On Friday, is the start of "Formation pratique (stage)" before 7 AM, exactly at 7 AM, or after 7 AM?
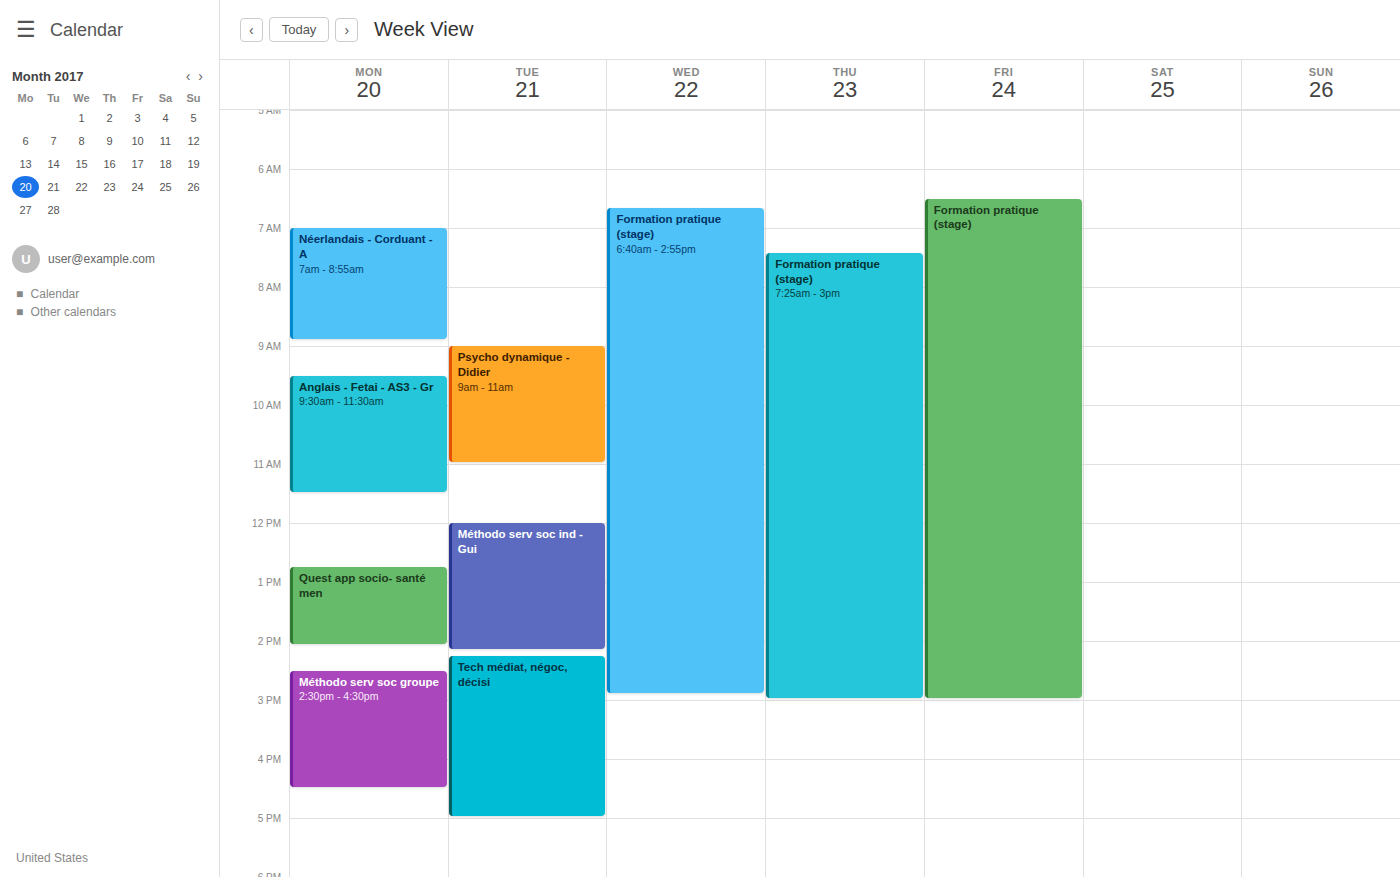
6:30 AM -- before 7 AM, 30 minutes above the 7 AM line.